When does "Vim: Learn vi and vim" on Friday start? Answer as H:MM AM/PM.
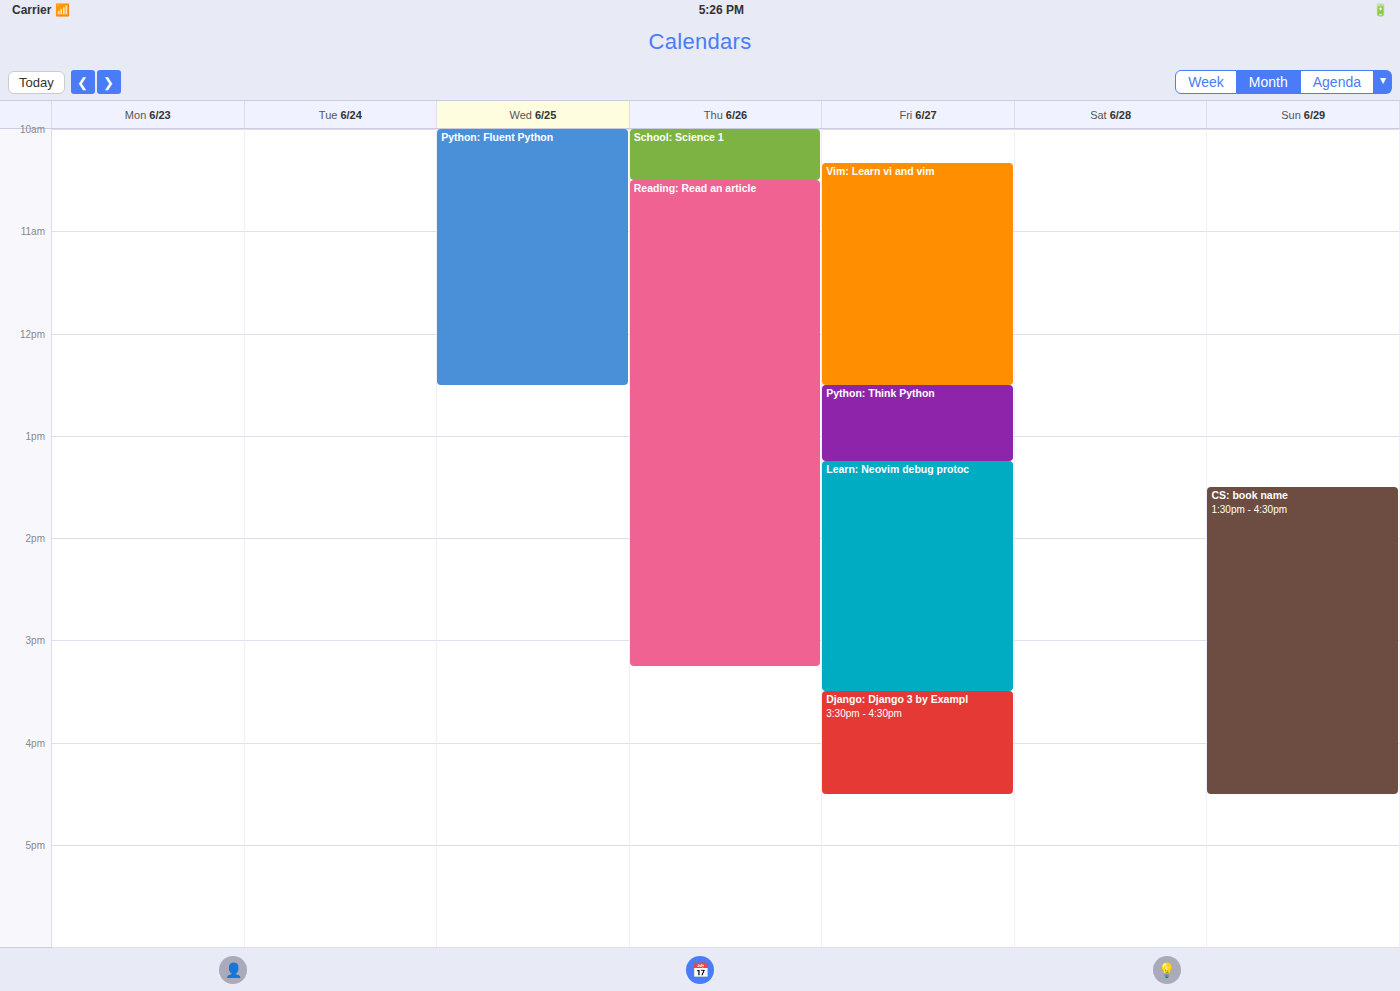
10:20 AM